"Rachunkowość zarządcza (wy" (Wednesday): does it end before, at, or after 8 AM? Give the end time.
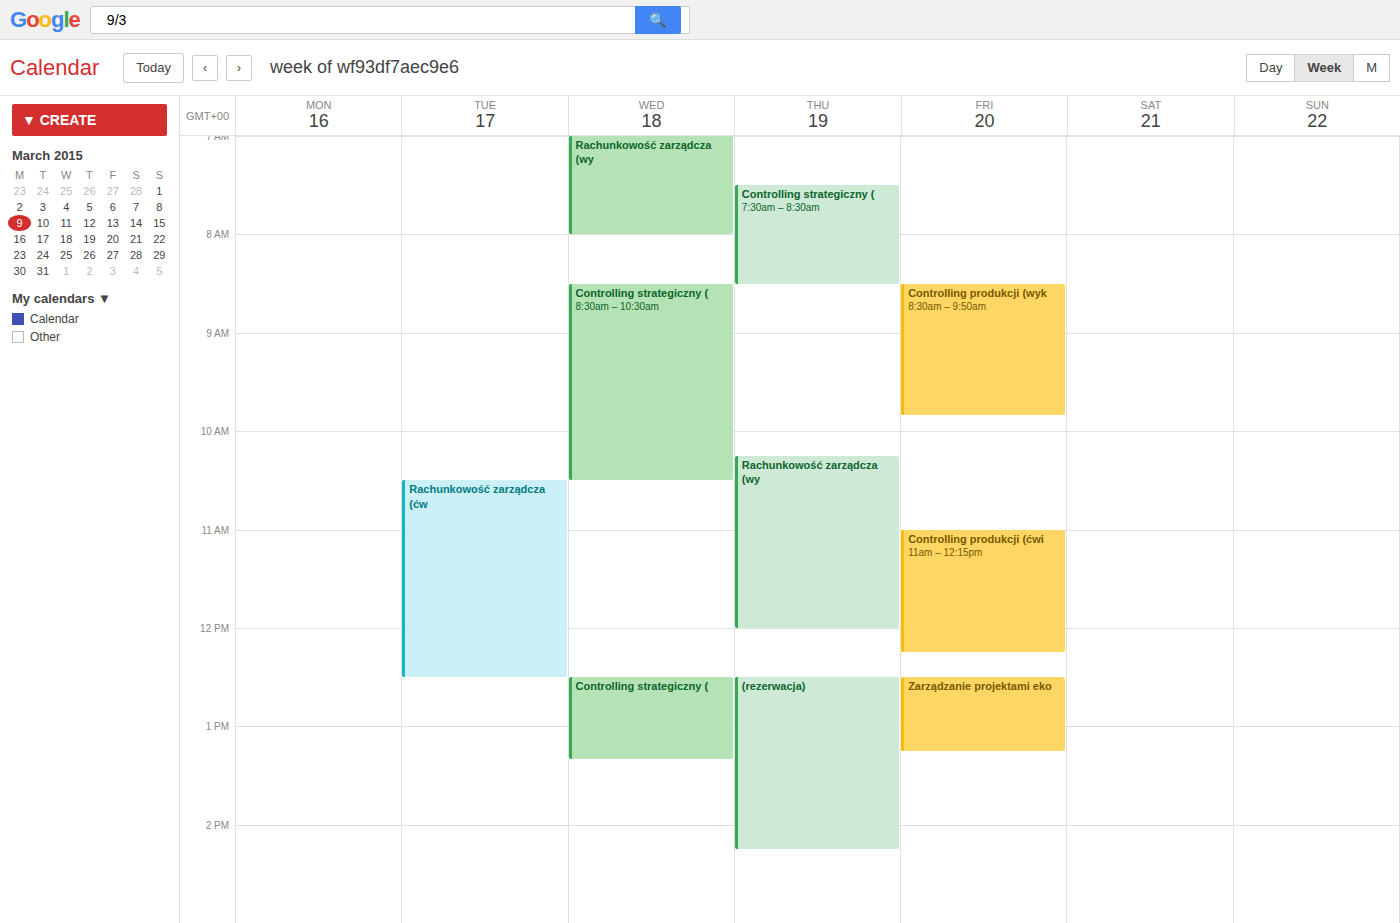
8:00 AM -- exactly at 8 AM, on the 8 AM line.